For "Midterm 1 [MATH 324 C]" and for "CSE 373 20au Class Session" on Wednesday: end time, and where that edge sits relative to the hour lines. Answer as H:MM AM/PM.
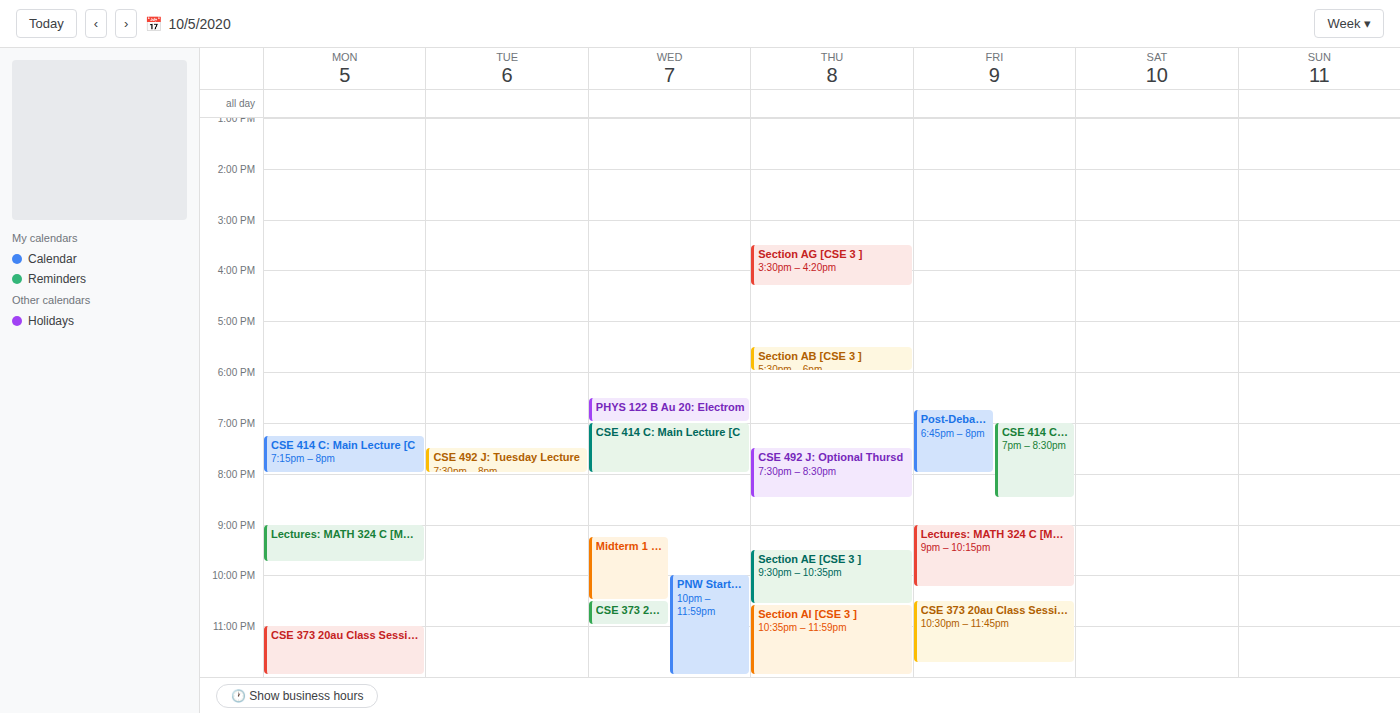
"Midterm 1 [MATH 324 C]": 10:30 PM, halfway between the 10 PM and 11 PM lines. "CSE 373 20au Class Session": 11:00 PM, exactly on the 11 PM line.